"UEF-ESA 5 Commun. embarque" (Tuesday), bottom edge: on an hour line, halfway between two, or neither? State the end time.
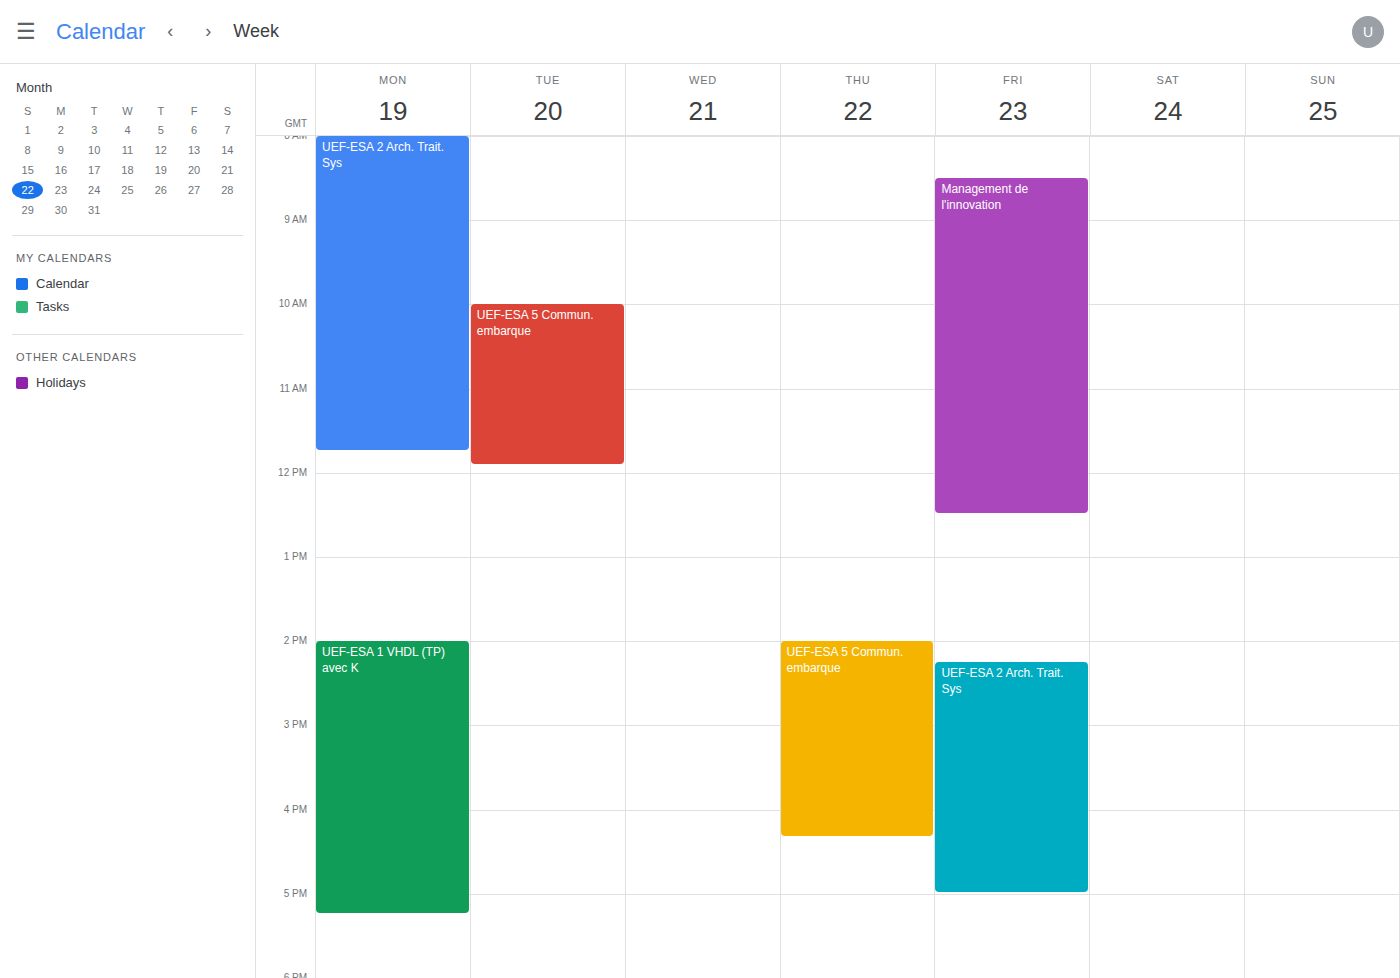
11:55 AM -- neither: 55 minutes below the 11 AM line and 5 minutes above the 12 PM line.